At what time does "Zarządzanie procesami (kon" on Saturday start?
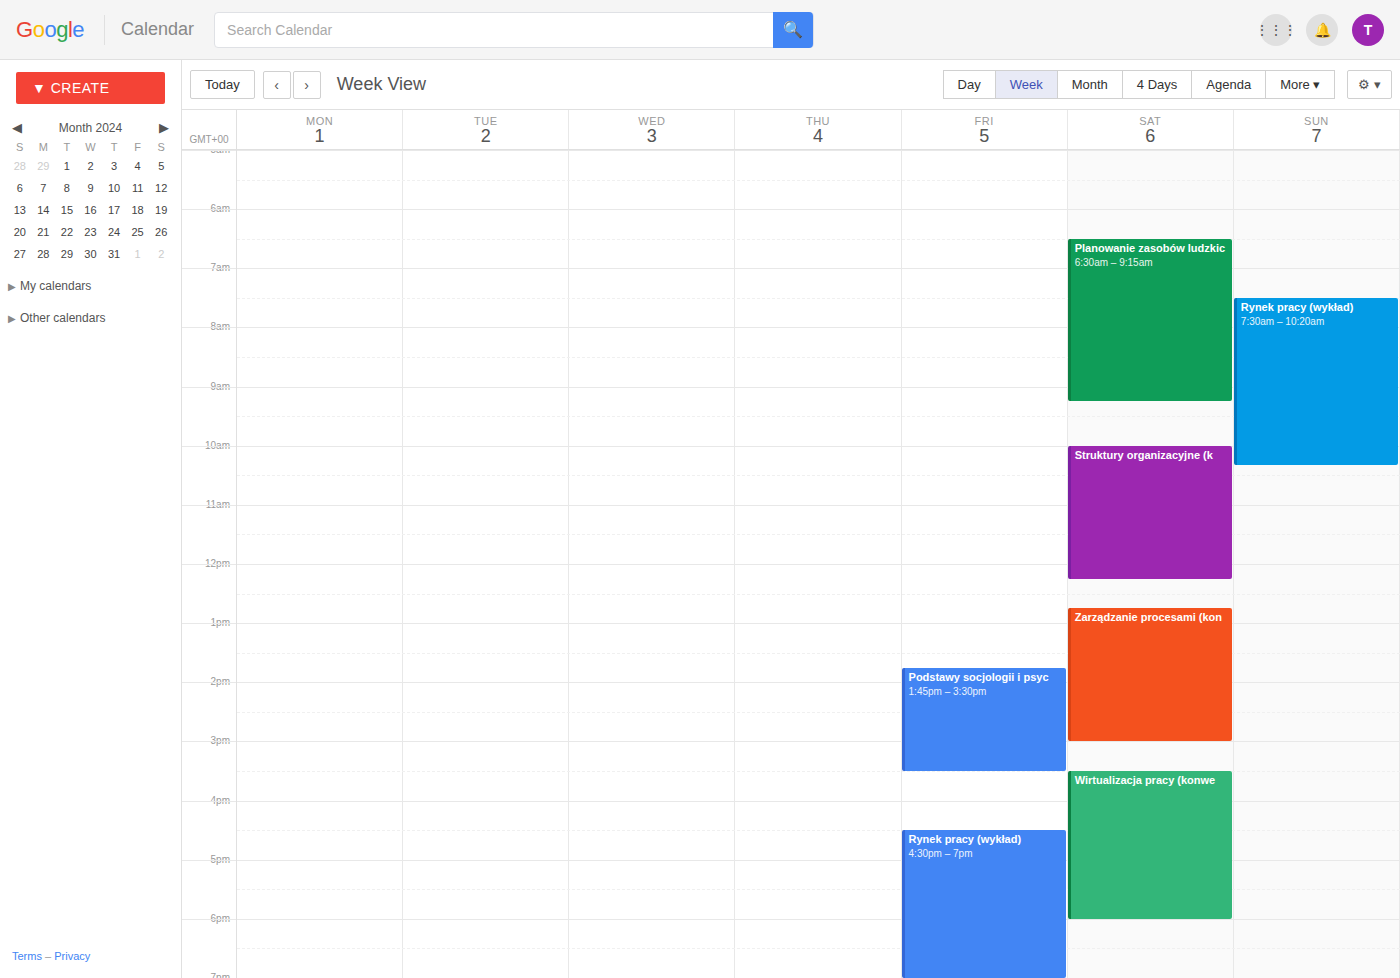
12:45 PM